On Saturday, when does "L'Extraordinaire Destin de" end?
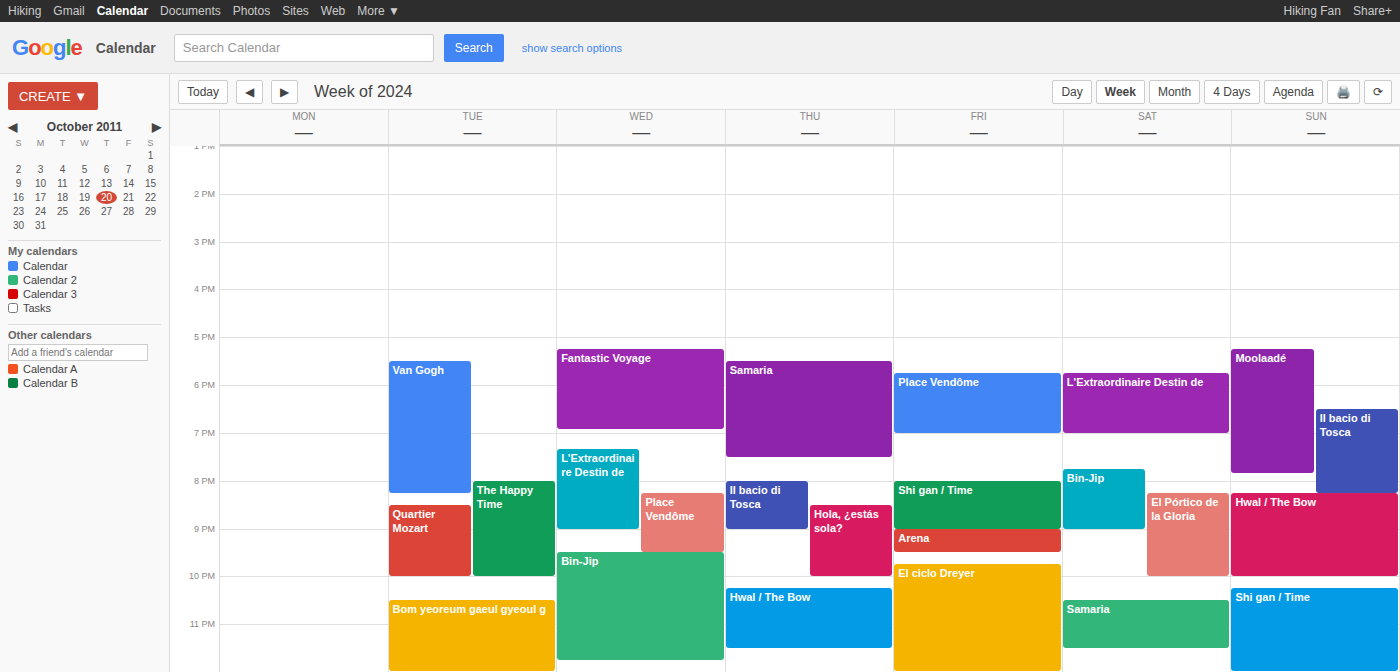
7:00 PM